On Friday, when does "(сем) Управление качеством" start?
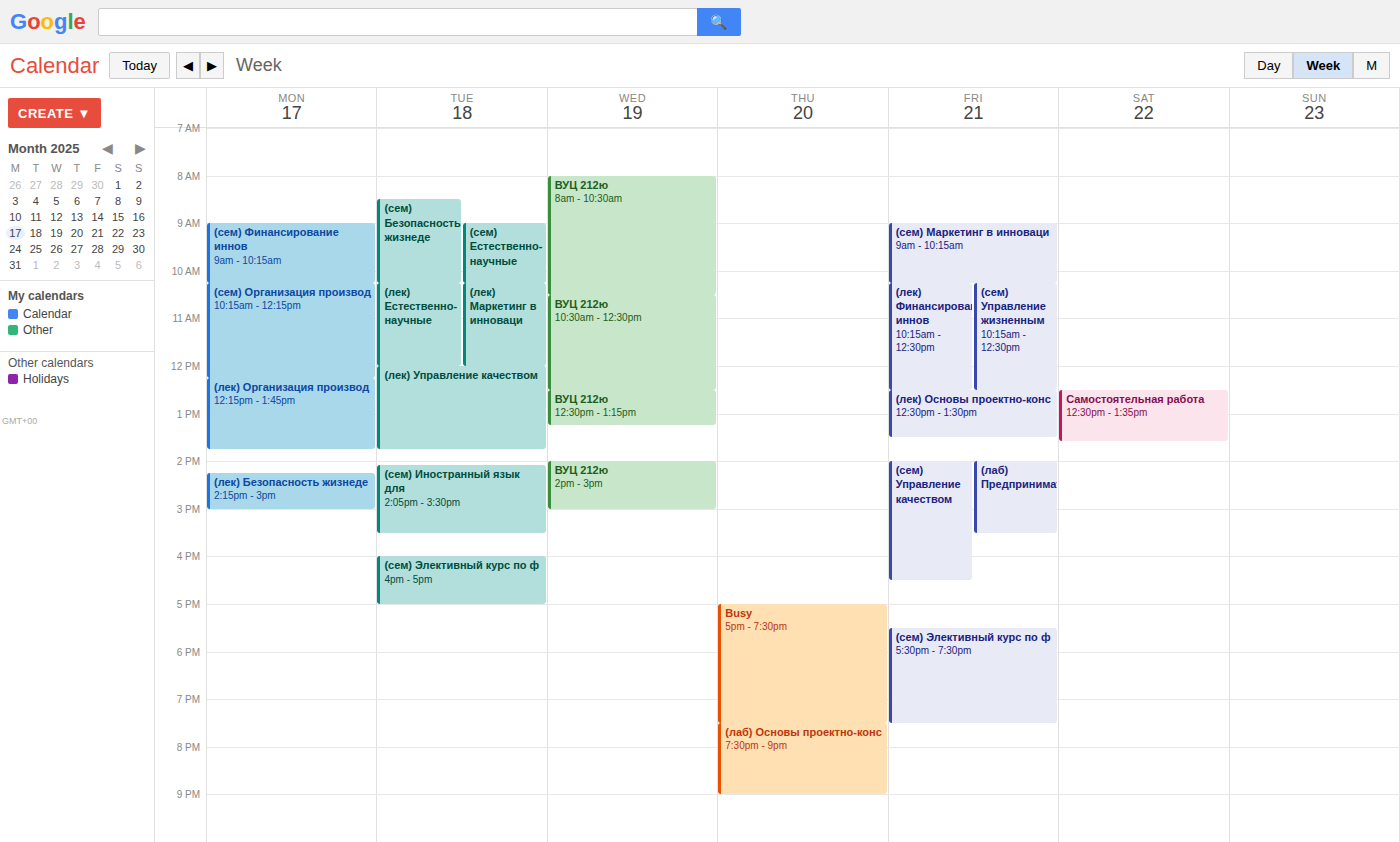
2:00 PM